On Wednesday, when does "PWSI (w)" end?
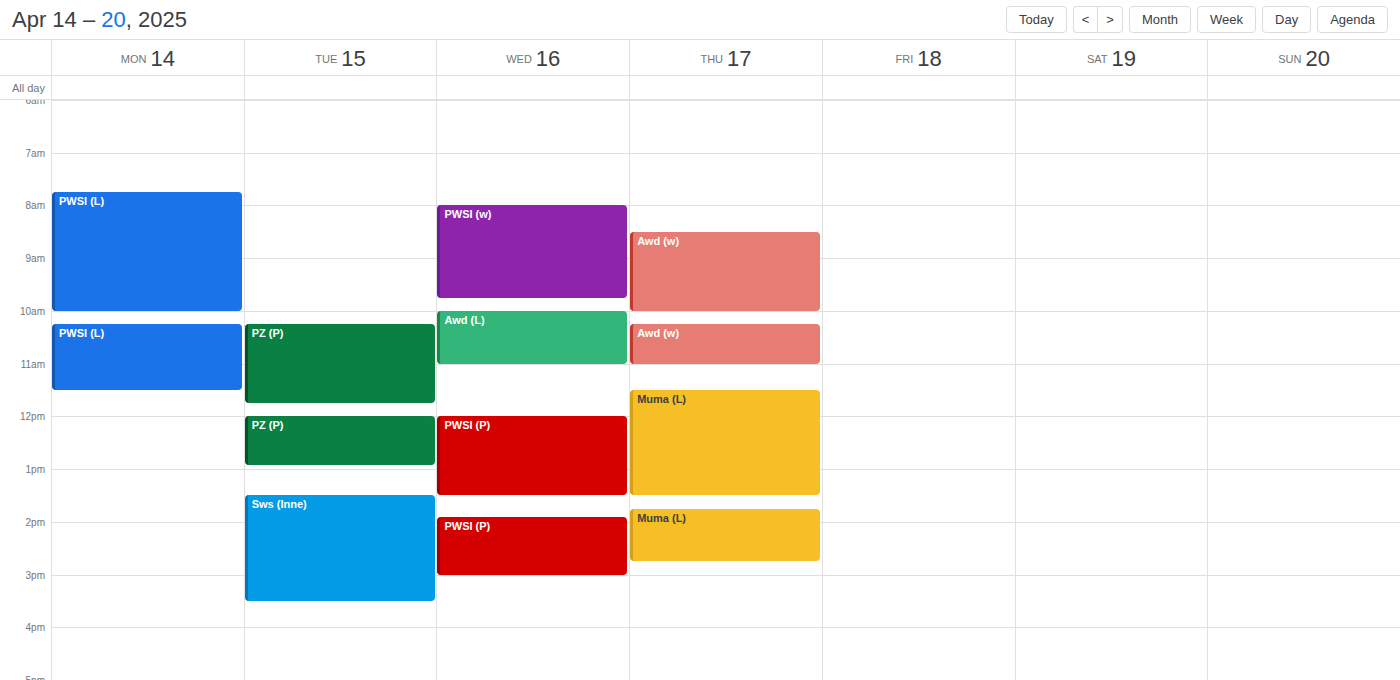
9:45 AM